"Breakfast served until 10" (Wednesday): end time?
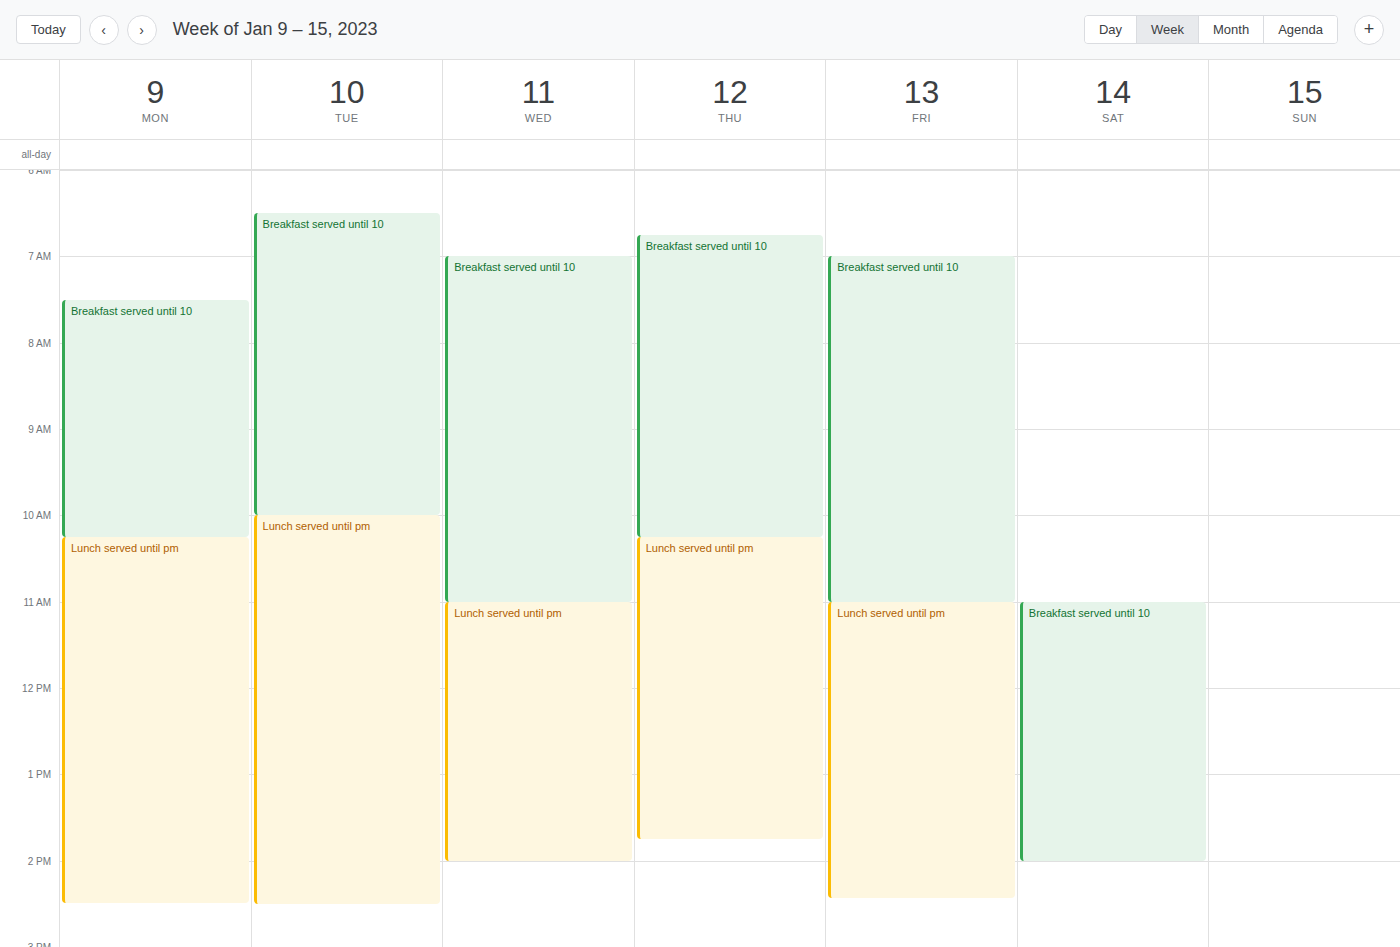
11:00 AM